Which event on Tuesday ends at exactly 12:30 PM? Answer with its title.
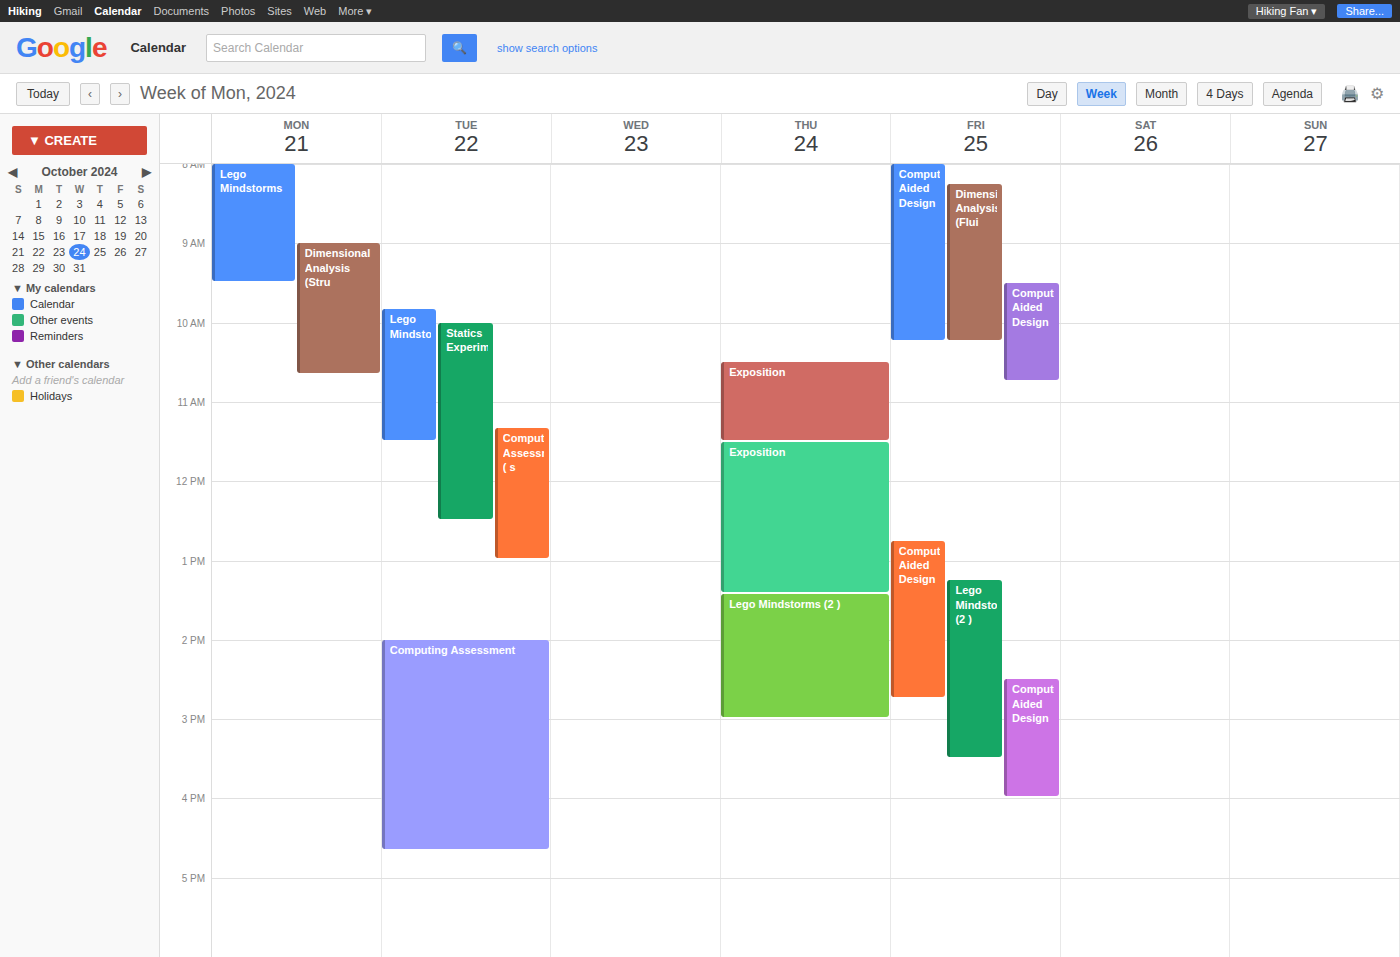
"Statics Experiment"